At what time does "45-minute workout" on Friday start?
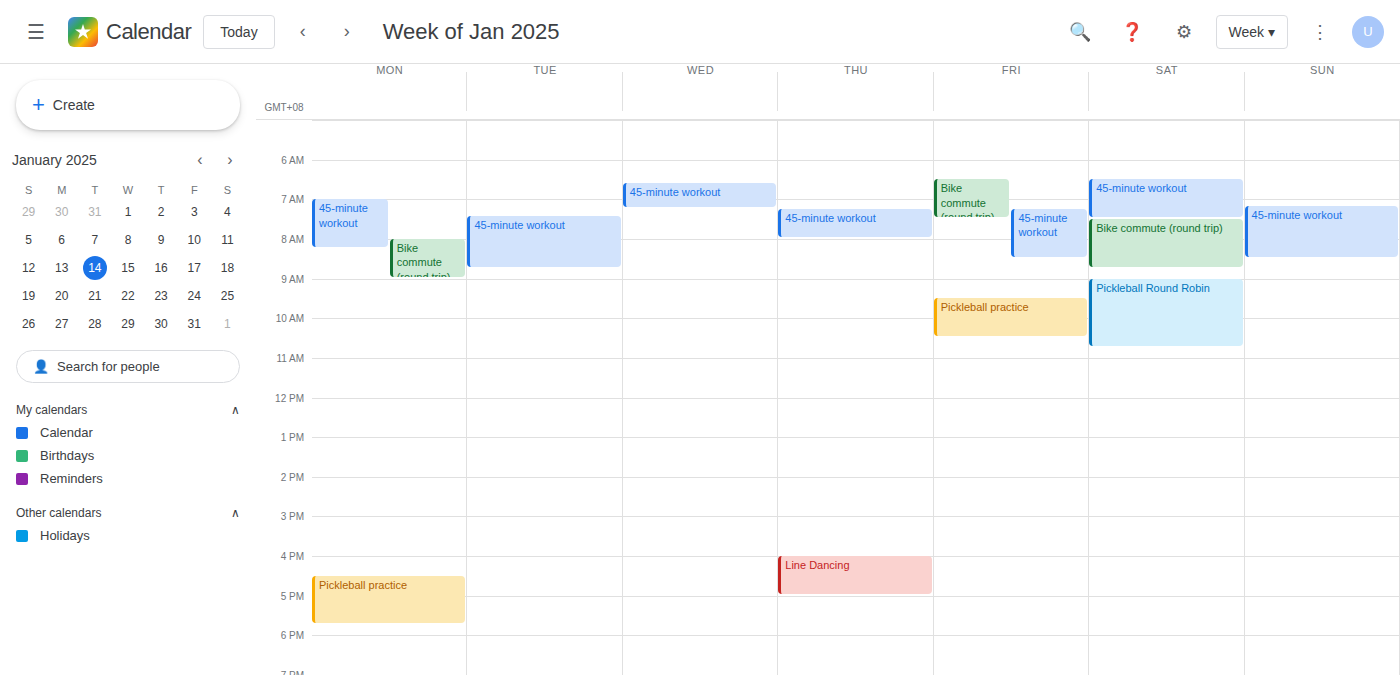
7:15 AM